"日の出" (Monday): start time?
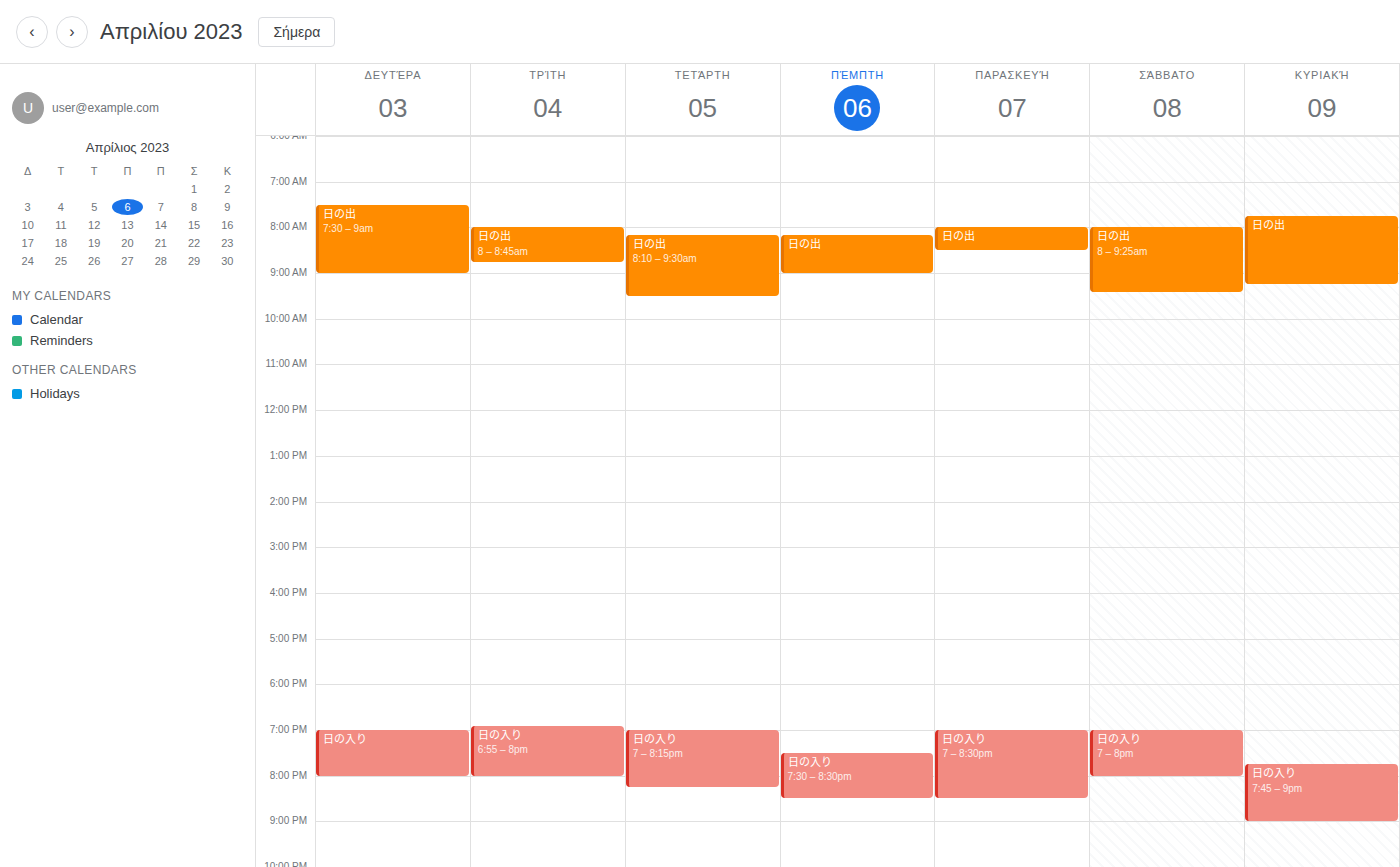
07:30